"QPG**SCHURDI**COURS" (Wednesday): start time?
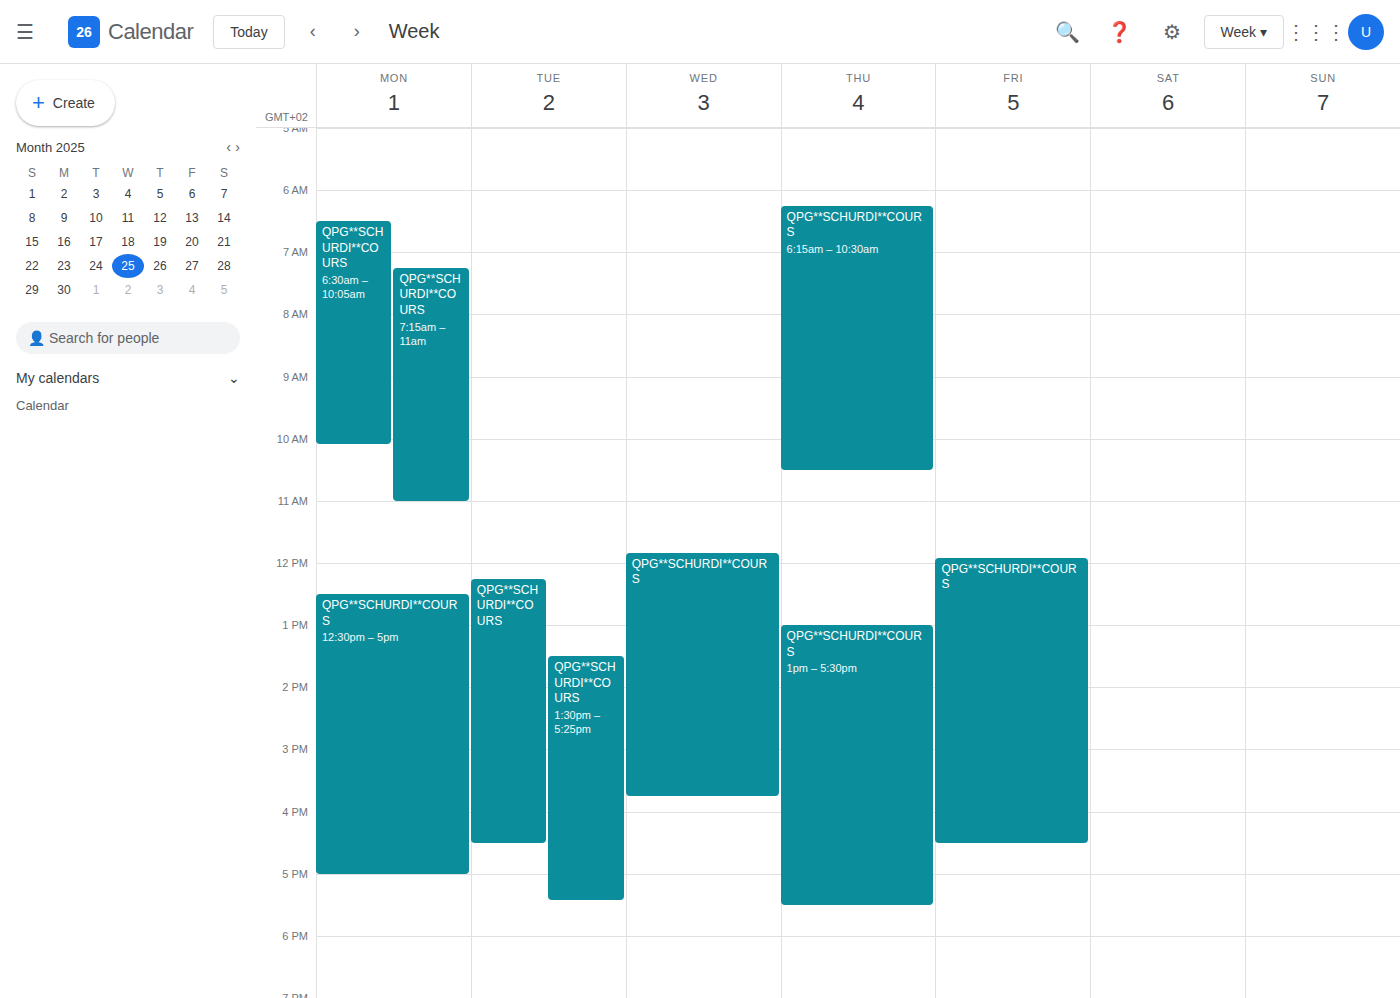
11:50 AM